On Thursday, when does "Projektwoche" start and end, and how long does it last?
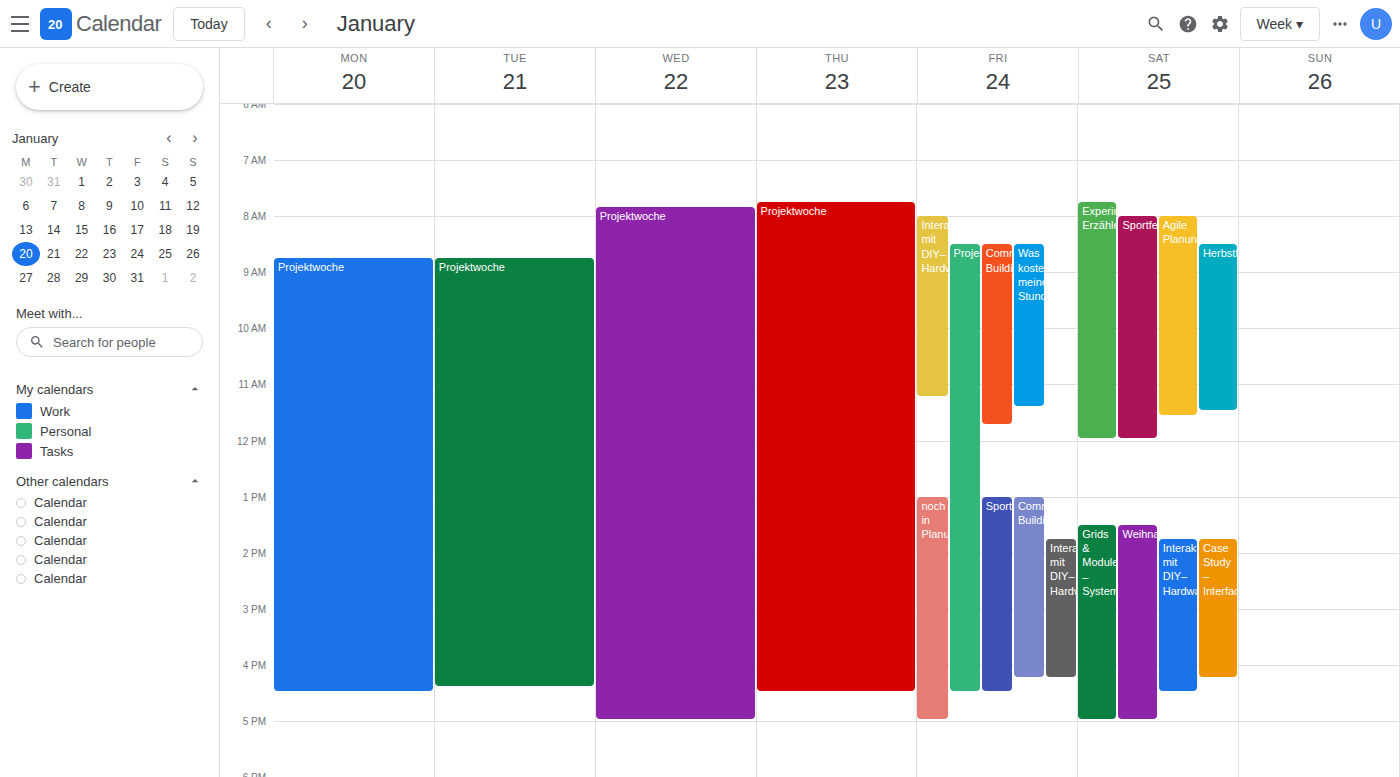
7:45 AM to 4:30 PM, 8 hours 45 minutes